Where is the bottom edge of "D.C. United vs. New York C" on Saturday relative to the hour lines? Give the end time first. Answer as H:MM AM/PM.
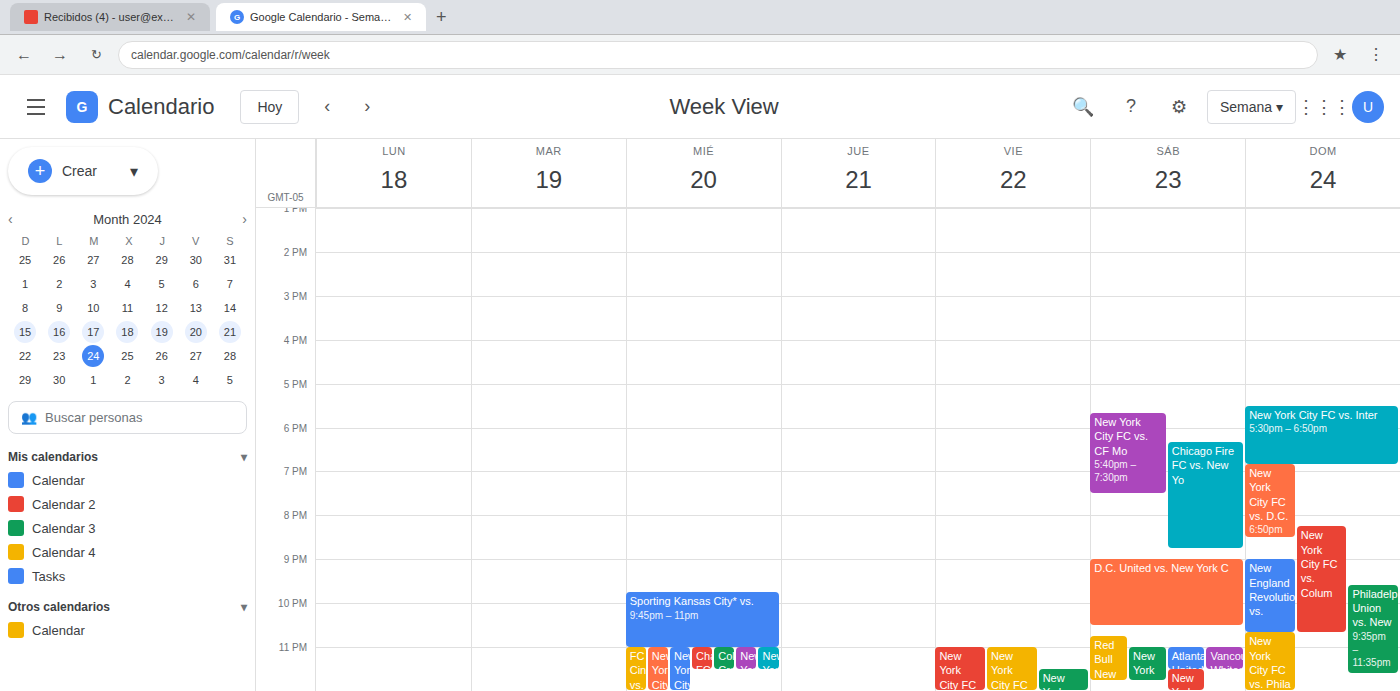
10:30 PM -- halfway between the 10 PM and 11 PM lines.